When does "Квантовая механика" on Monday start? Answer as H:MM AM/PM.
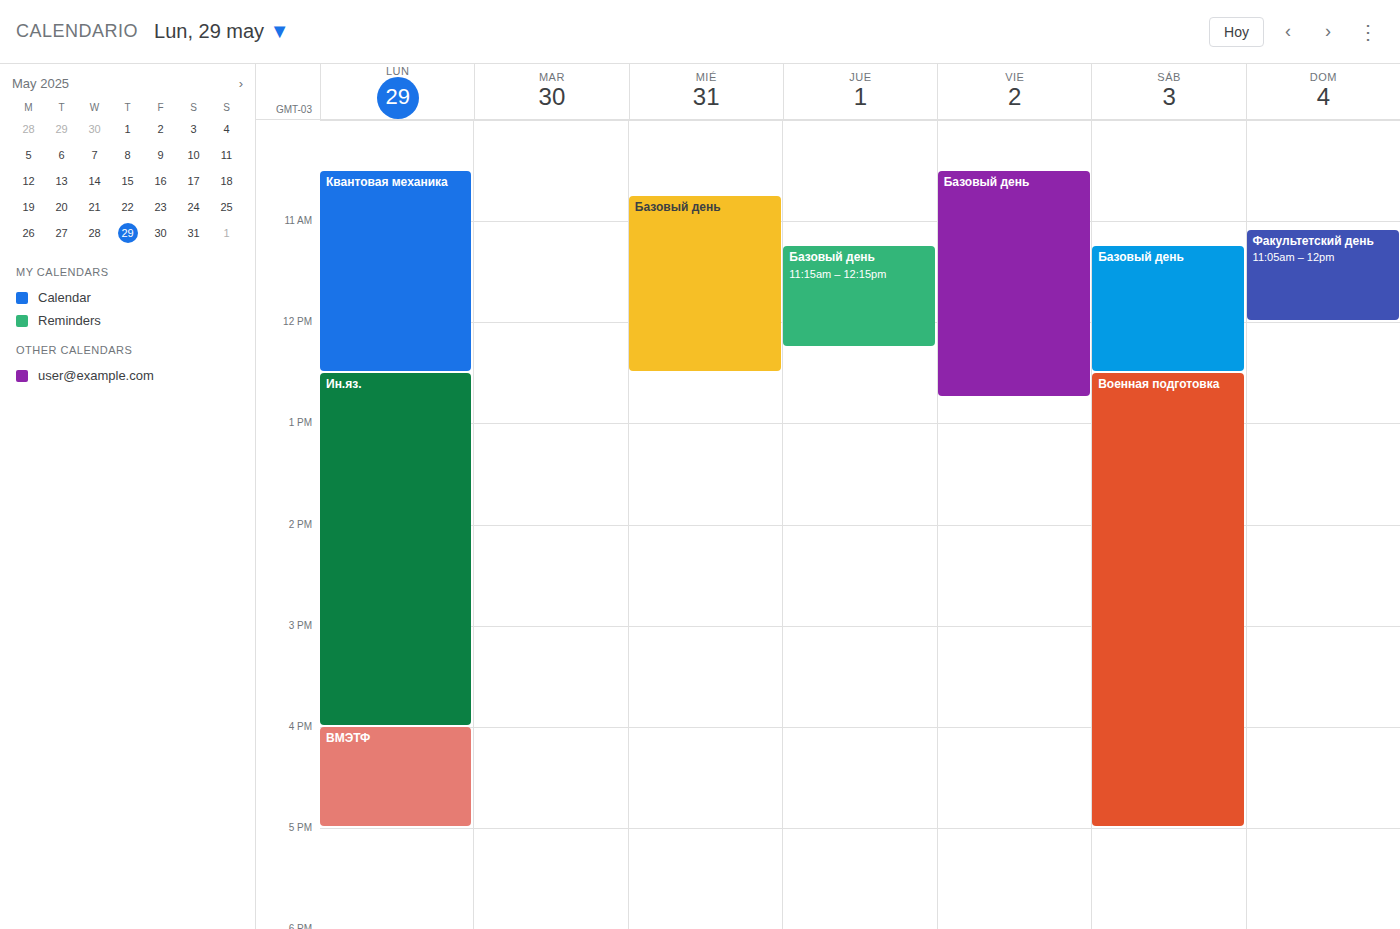
10:30 AM